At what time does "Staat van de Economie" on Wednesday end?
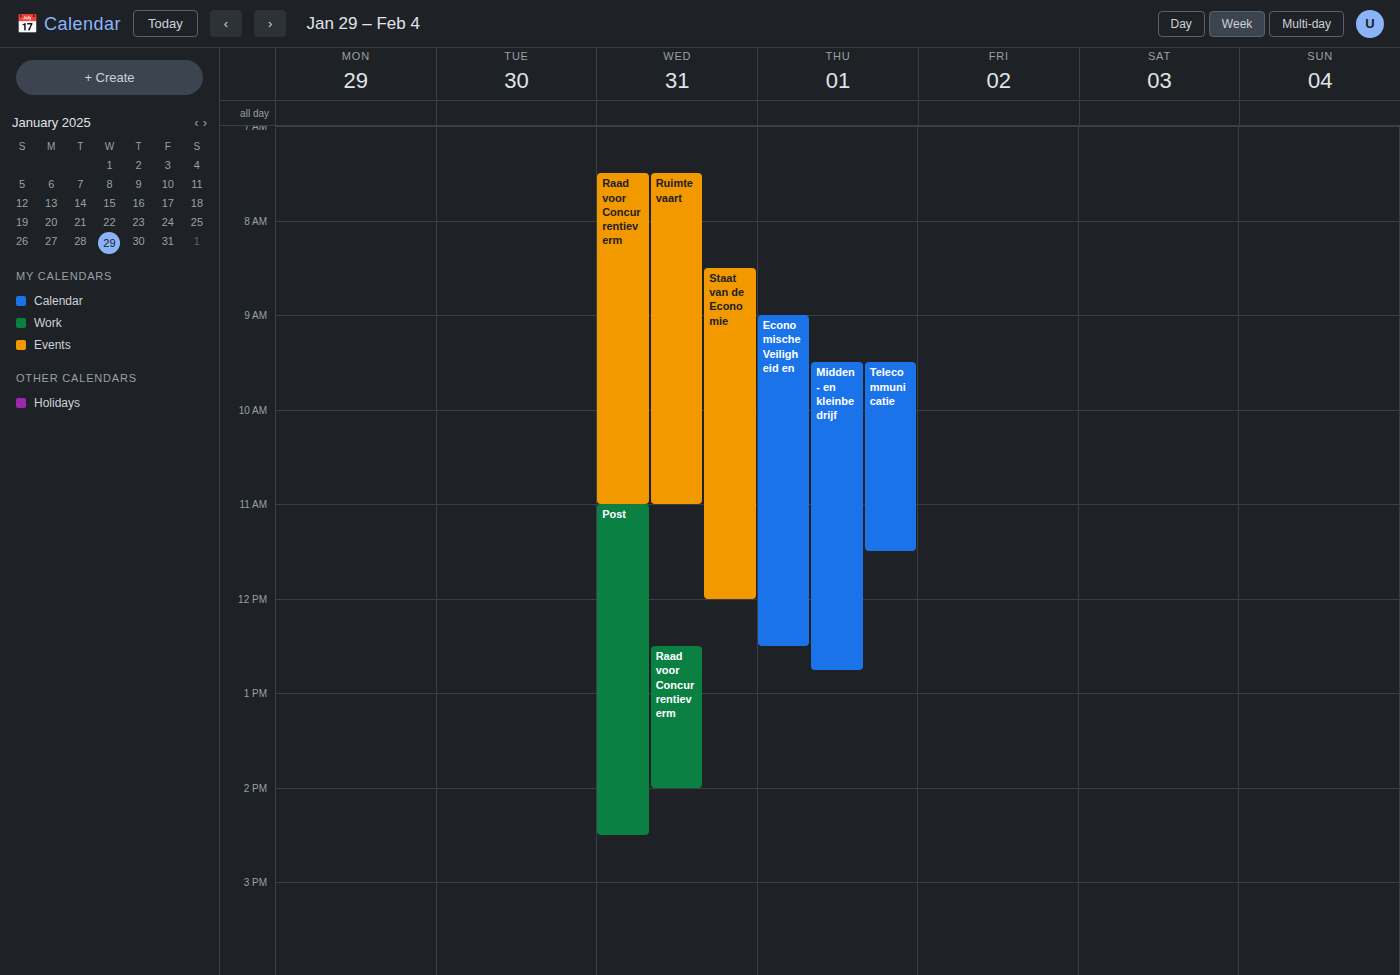
12:00 PM